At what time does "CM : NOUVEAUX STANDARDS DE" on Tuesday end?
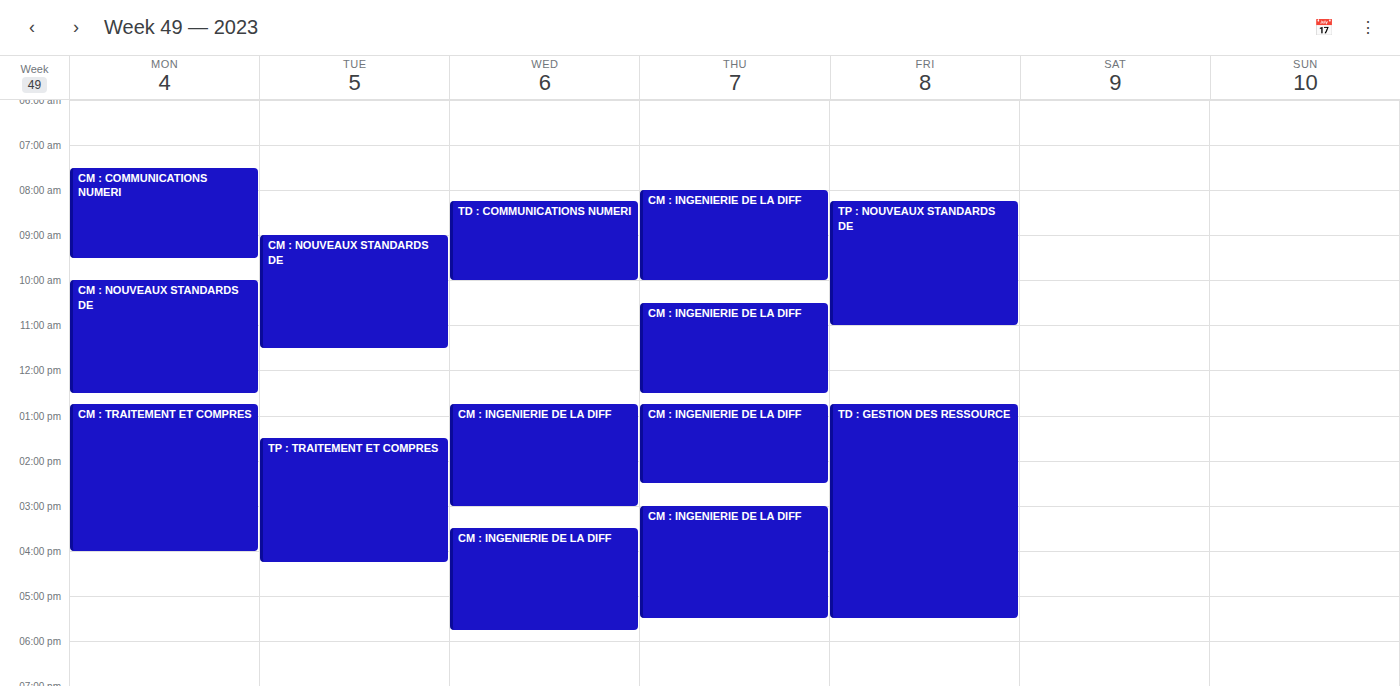
11:30 AM